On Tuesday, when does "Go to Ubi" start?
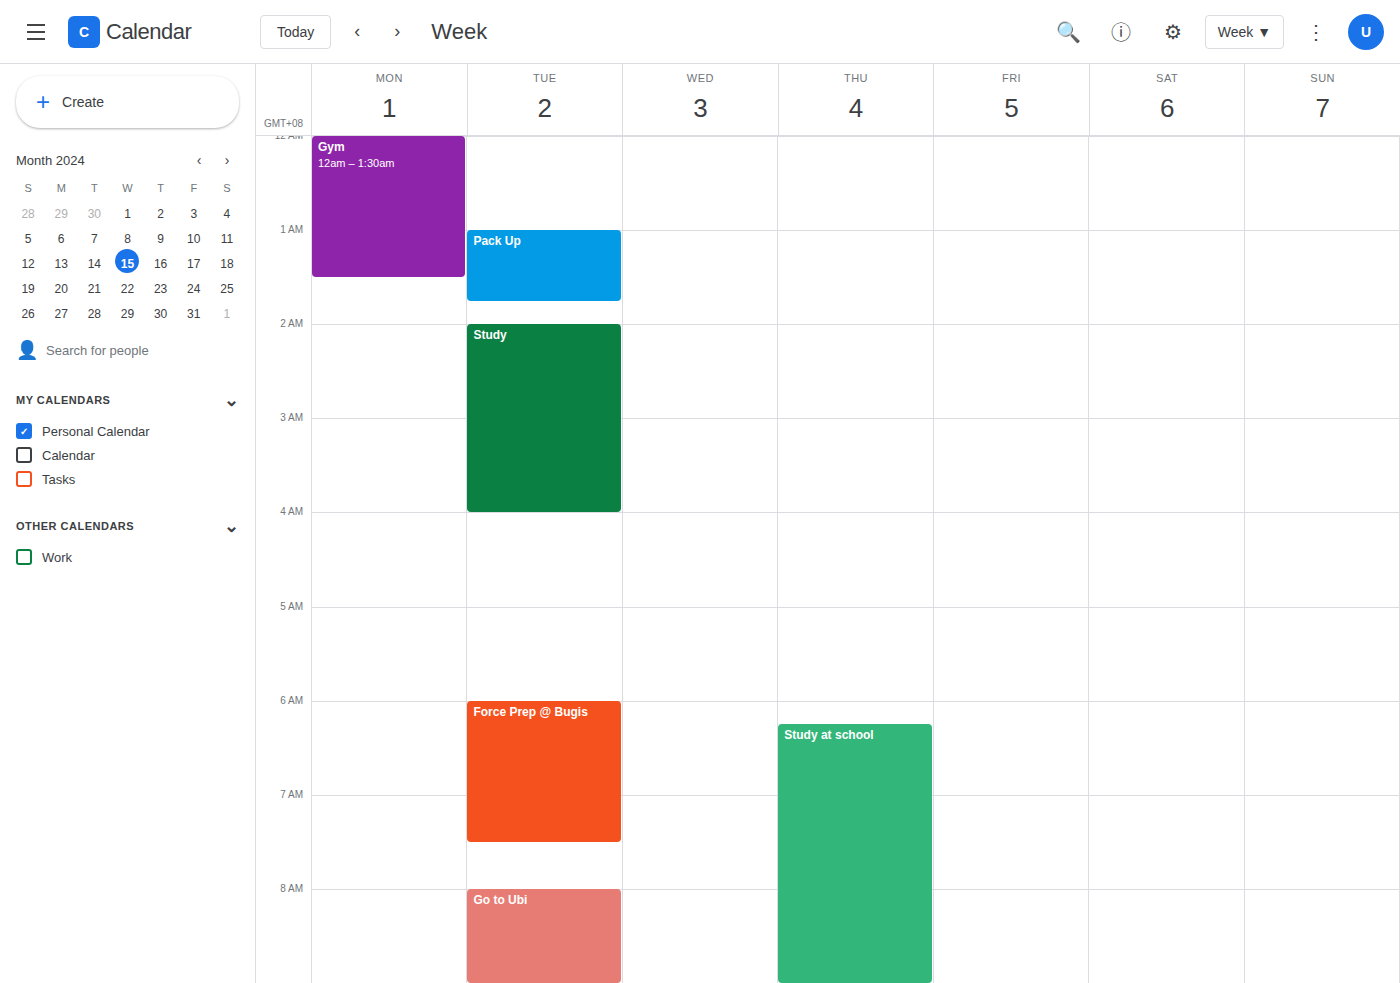
8:00 AM